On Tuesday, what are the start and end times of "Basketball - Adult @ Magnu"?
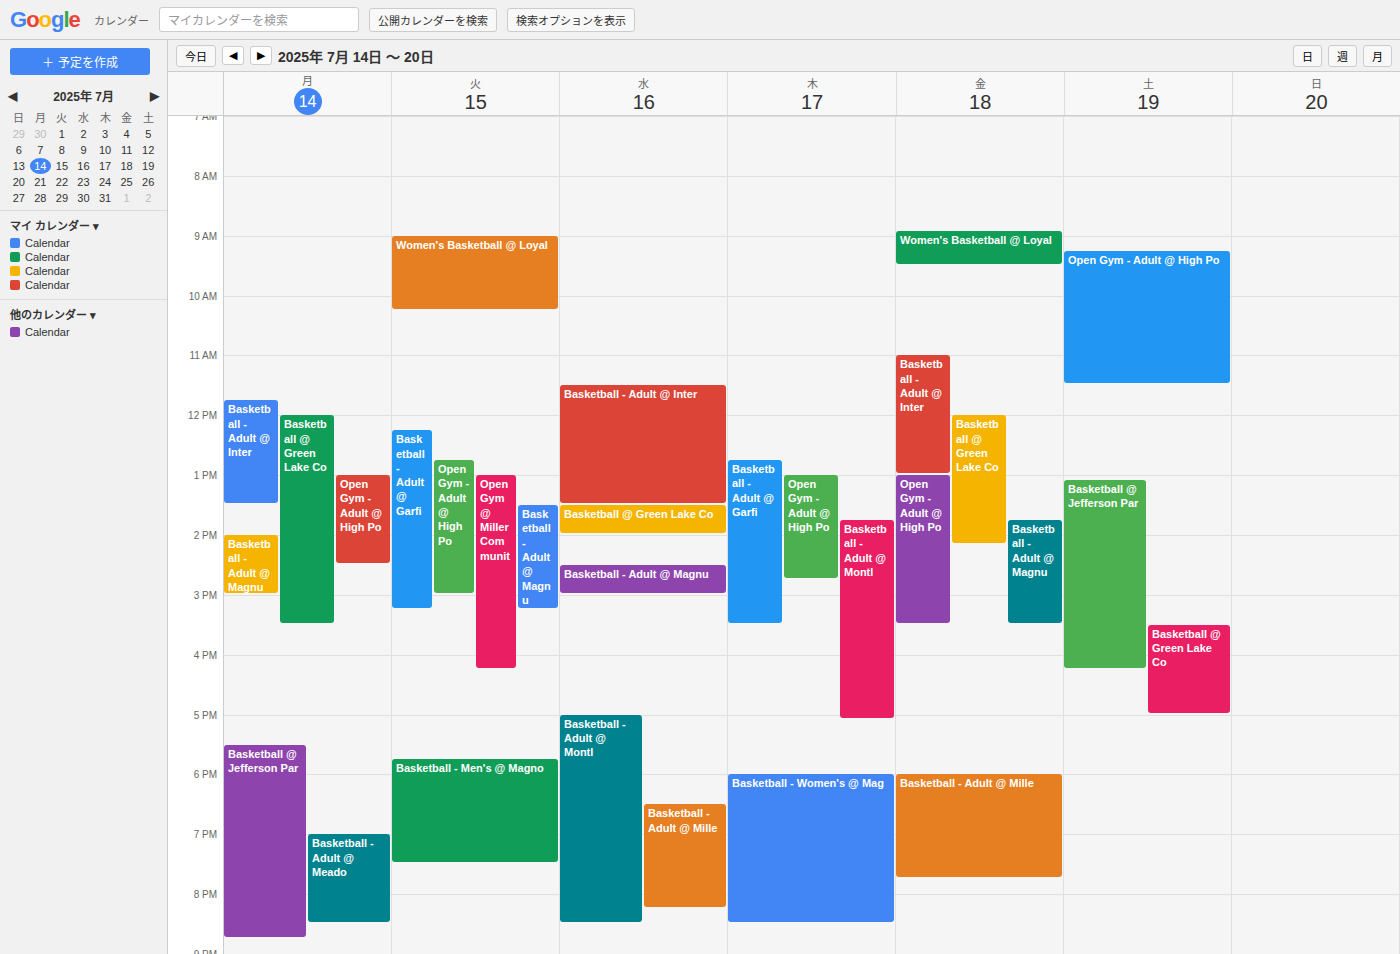
1:30 PM to 3:15 PM